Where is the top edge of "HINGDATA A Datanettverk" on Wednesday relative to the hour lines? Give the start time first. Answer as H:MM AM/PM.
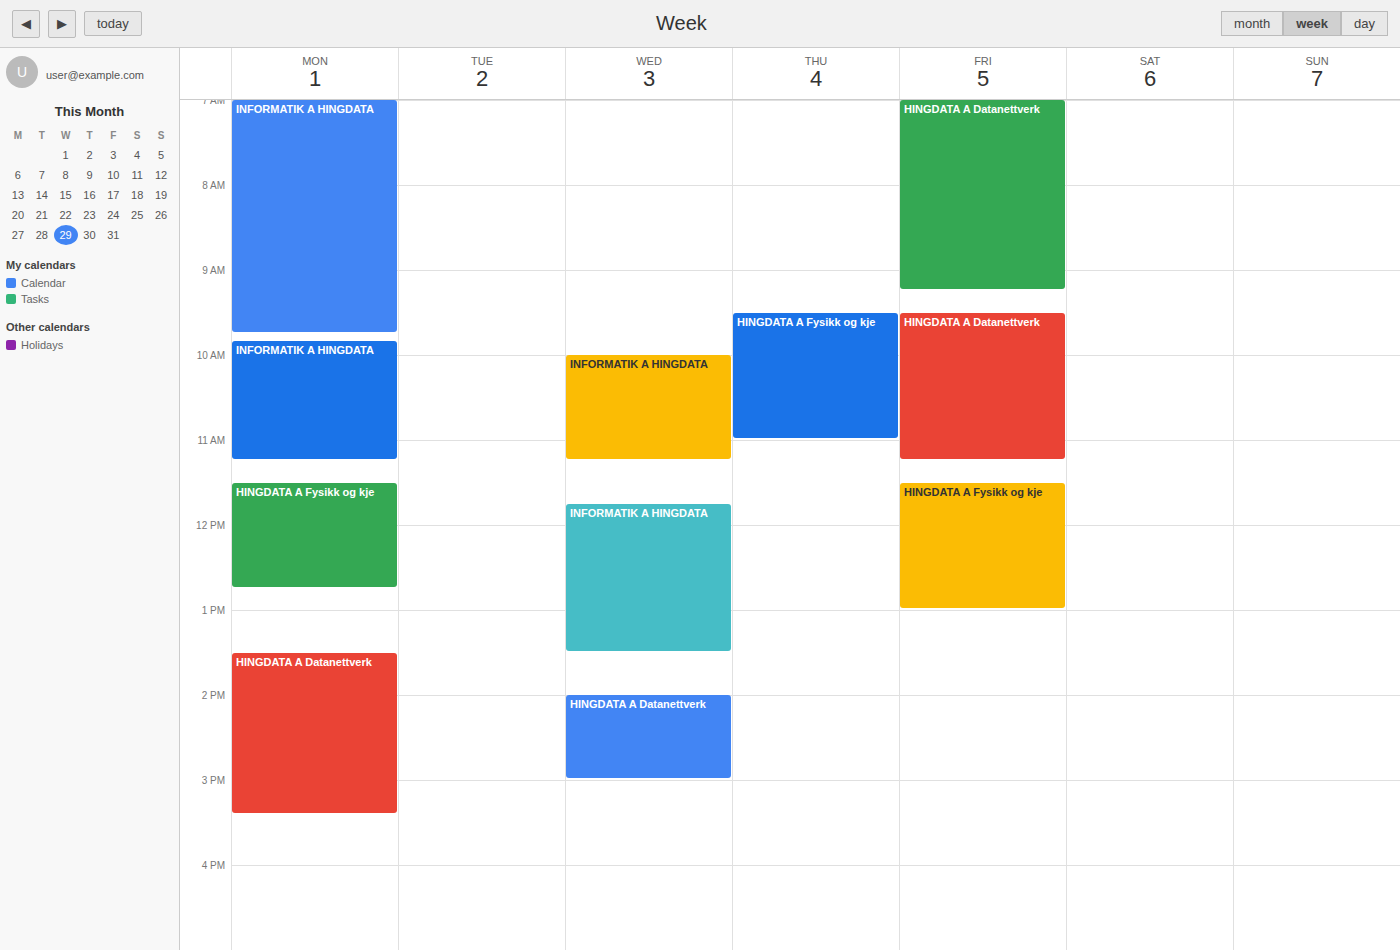
2:00 PM -- exactly on the 2 PM line.